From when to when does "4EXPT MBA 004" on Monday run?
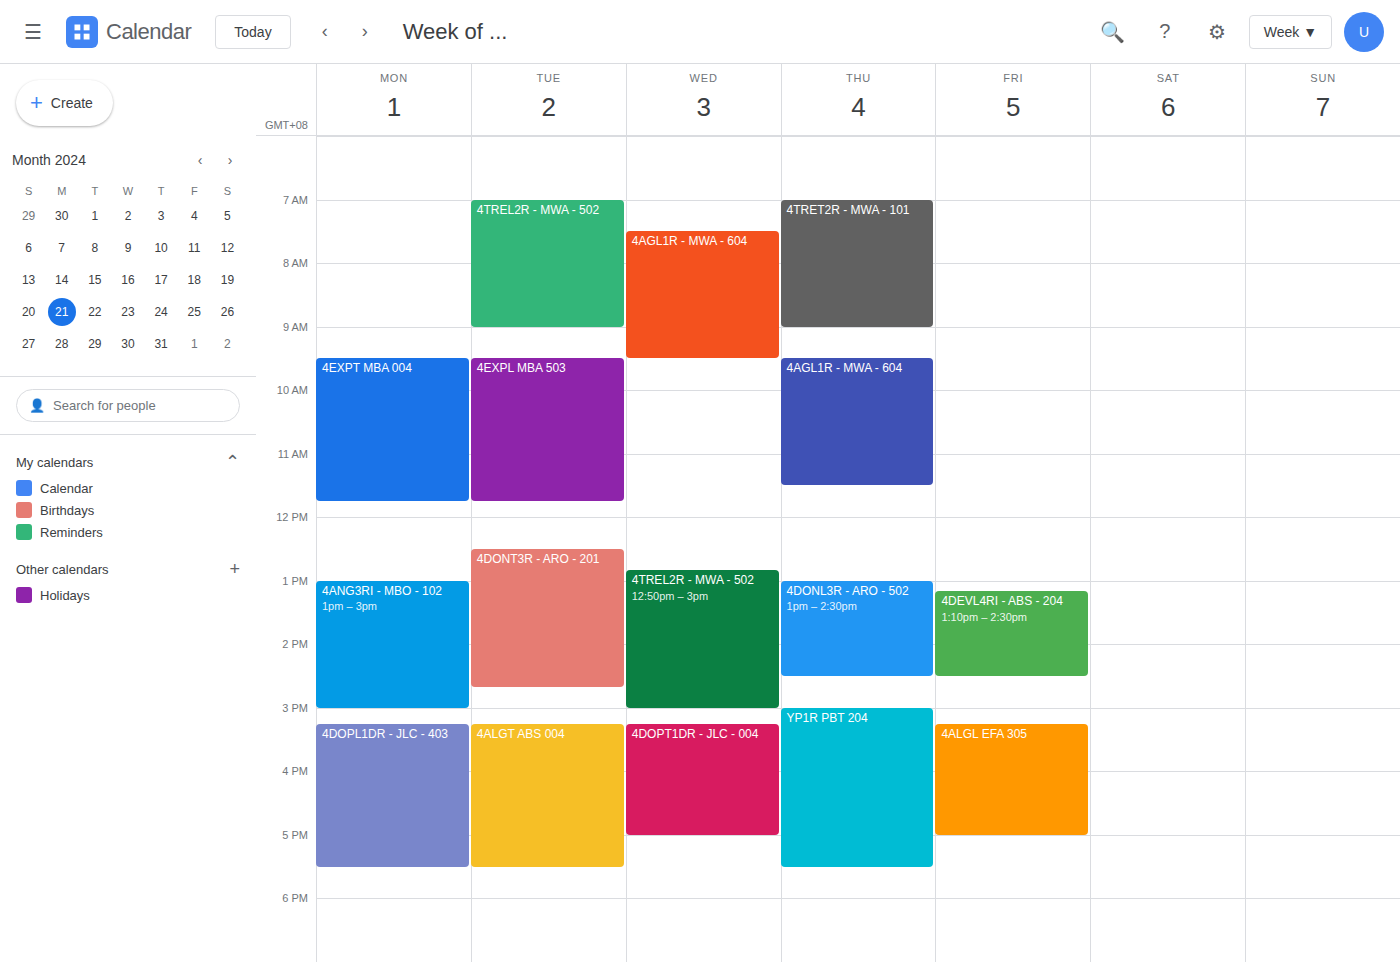
9:30 AM to 11:45 AM